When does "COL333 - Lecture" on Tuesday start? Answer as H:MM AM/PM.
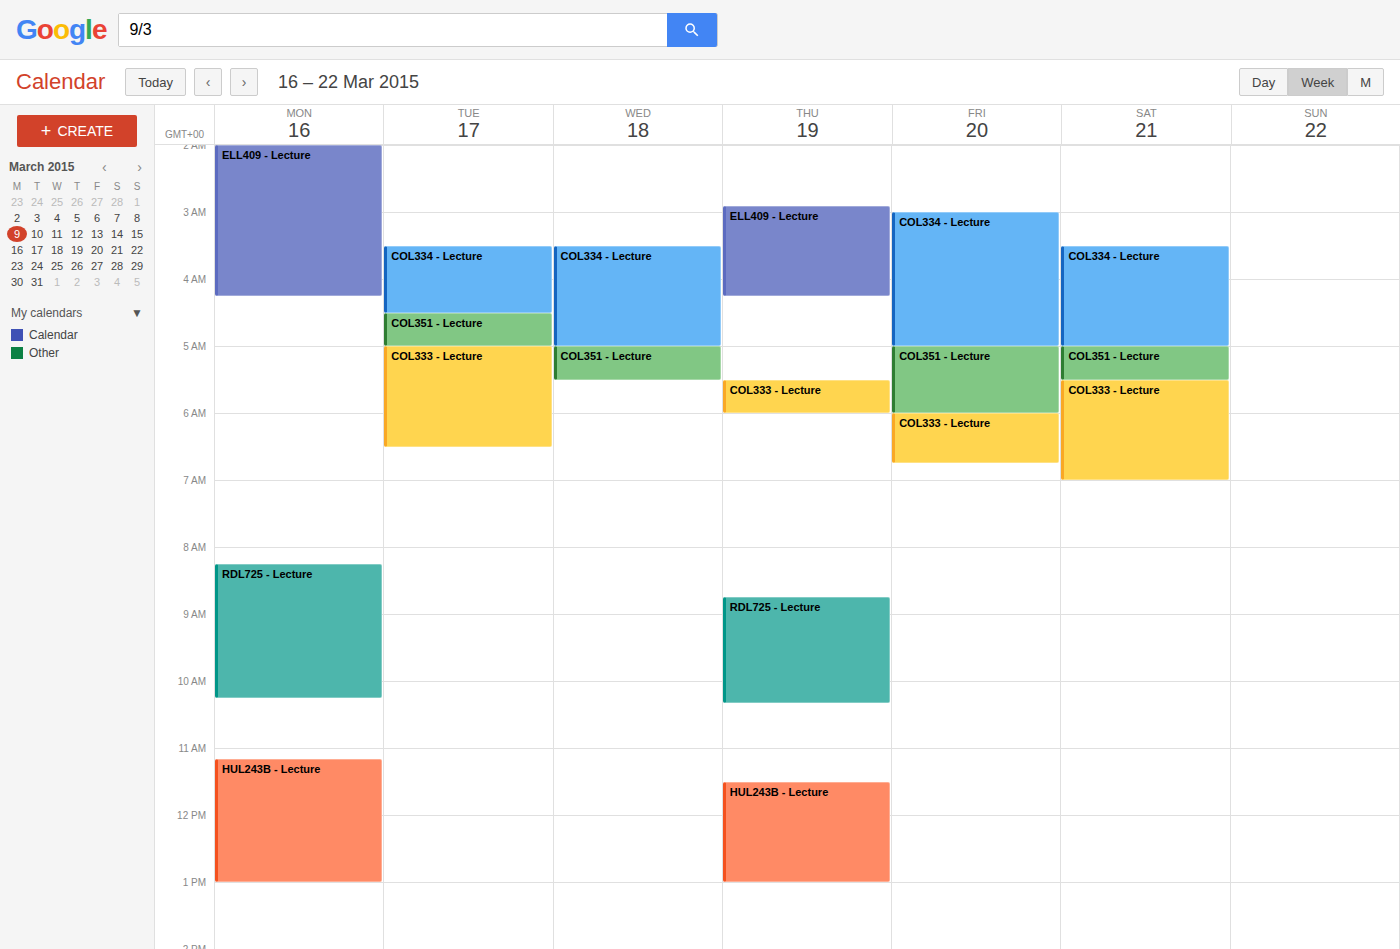
5:00 AM